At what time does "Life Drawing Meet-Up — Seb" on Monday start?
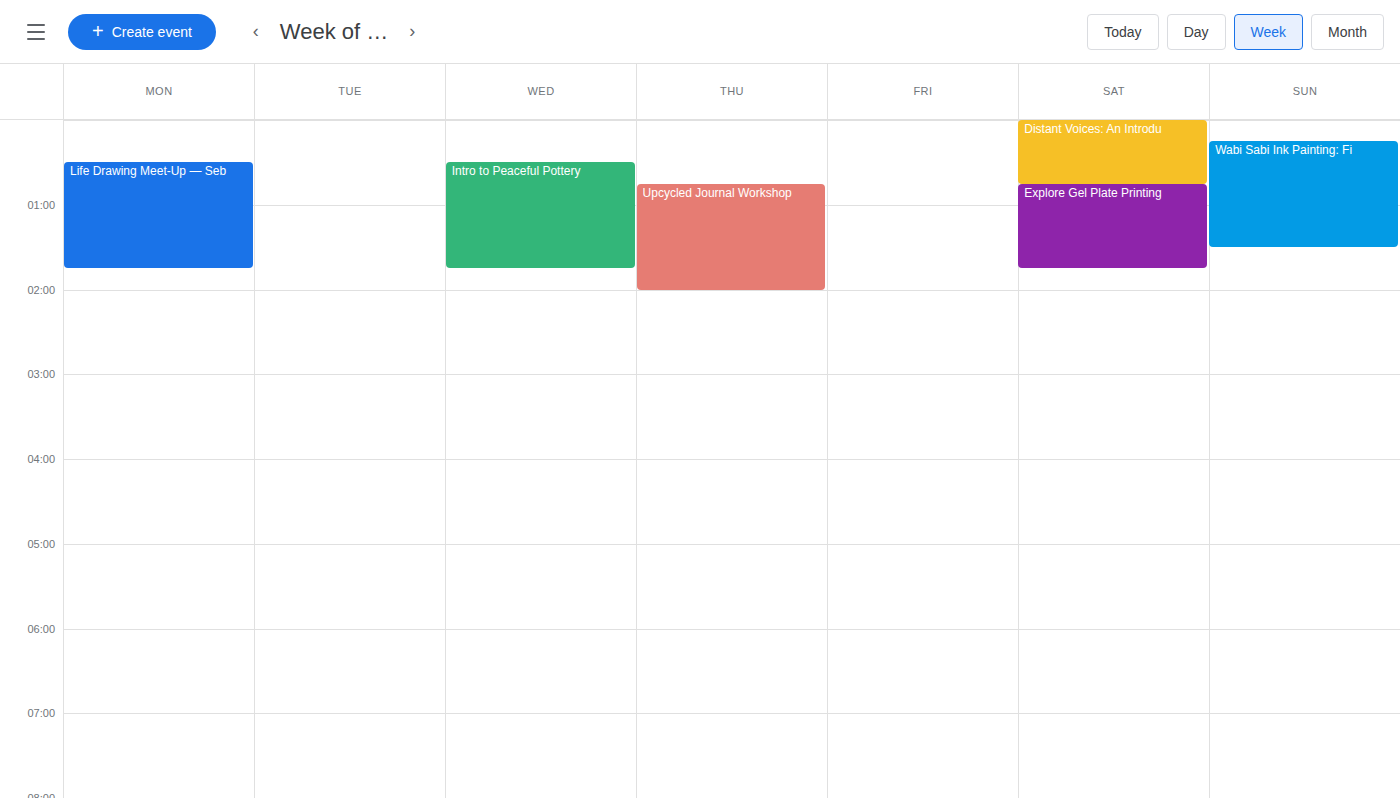
12:30 AM